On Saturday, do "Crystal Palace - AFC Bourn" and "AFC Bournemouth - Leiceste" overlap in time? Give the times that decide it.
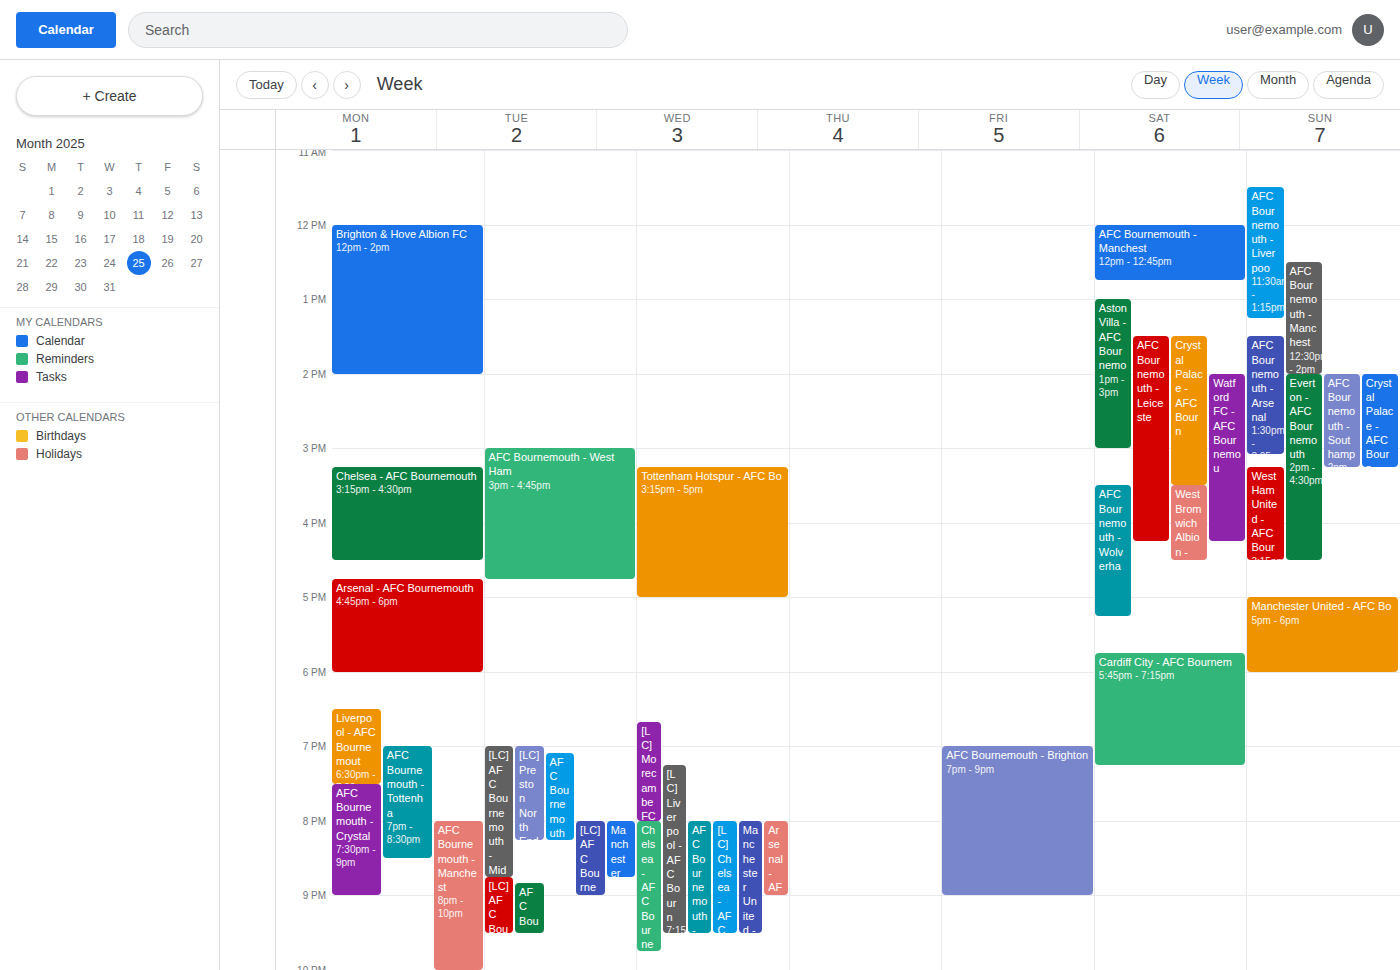
"AFC Bournemouth - Leiceste" starts at 1:30 PM, before "Crystal Palace - AFC Bourn" ends at 3:30 PM -- they overlap.